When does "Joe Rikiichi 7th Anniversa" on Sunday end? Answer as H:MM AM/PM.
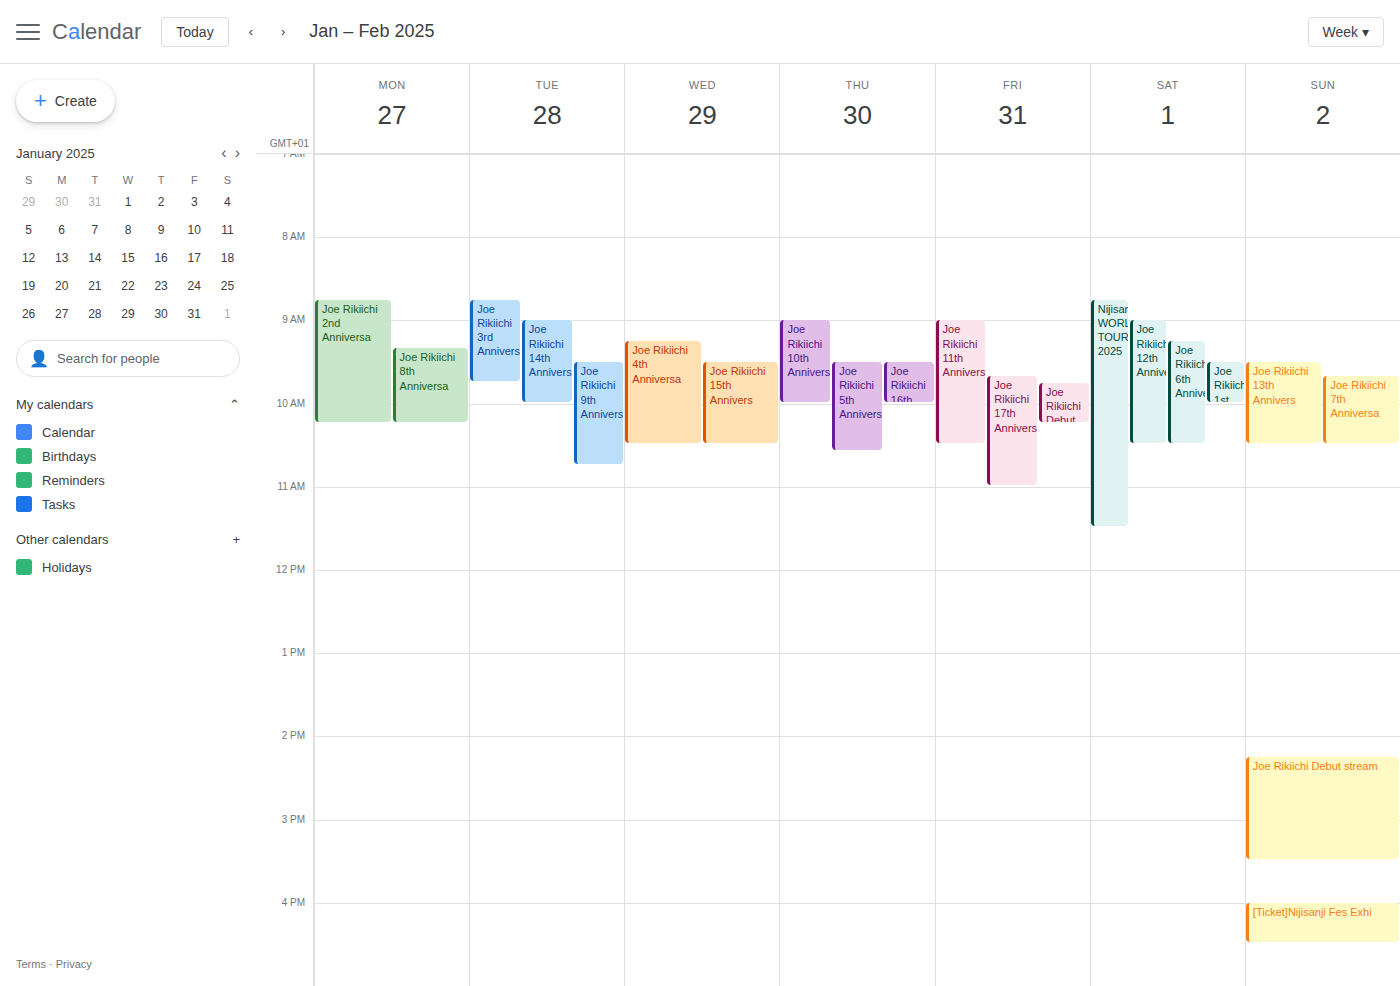
10:30 AM